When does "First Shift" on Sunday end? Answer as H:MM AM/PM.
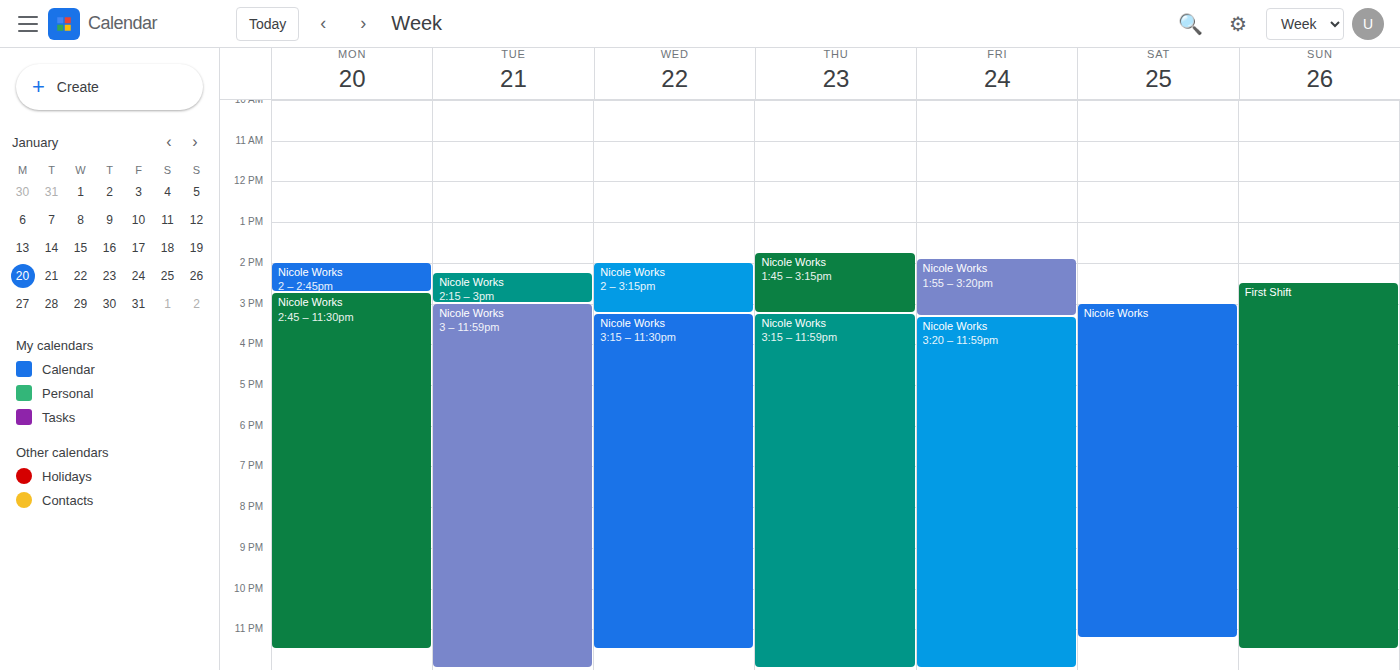
11:30 PM